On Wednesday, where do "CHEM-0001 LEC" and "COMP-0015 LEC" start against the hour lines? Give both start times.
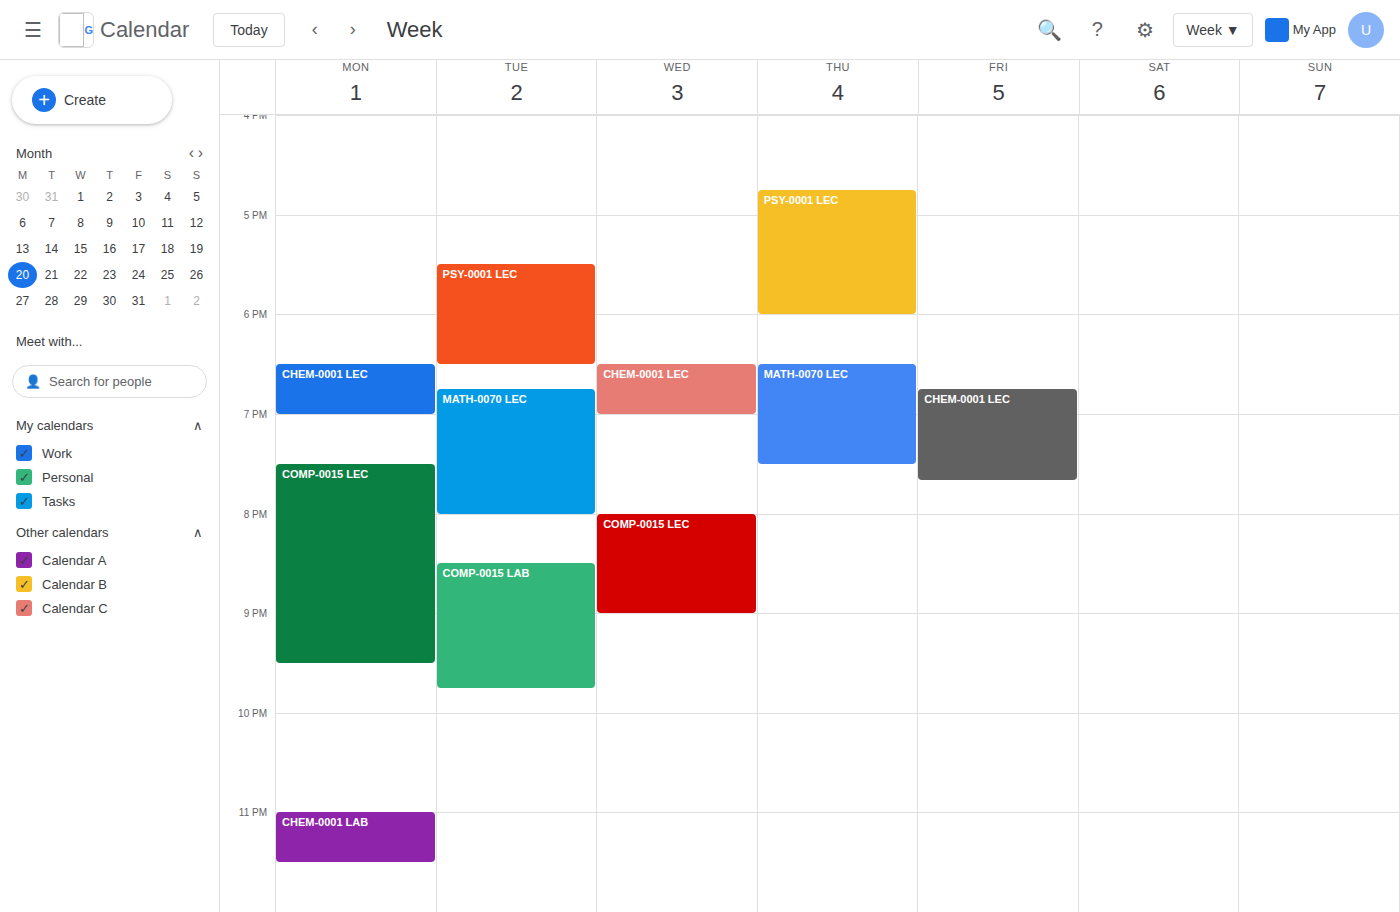
"CHEM-0001 LEC": 18:30, halfway between the 18:00 and 19:00 lines. "COMP-0015 LEC": 20:00, exactly on the 20:00 line.